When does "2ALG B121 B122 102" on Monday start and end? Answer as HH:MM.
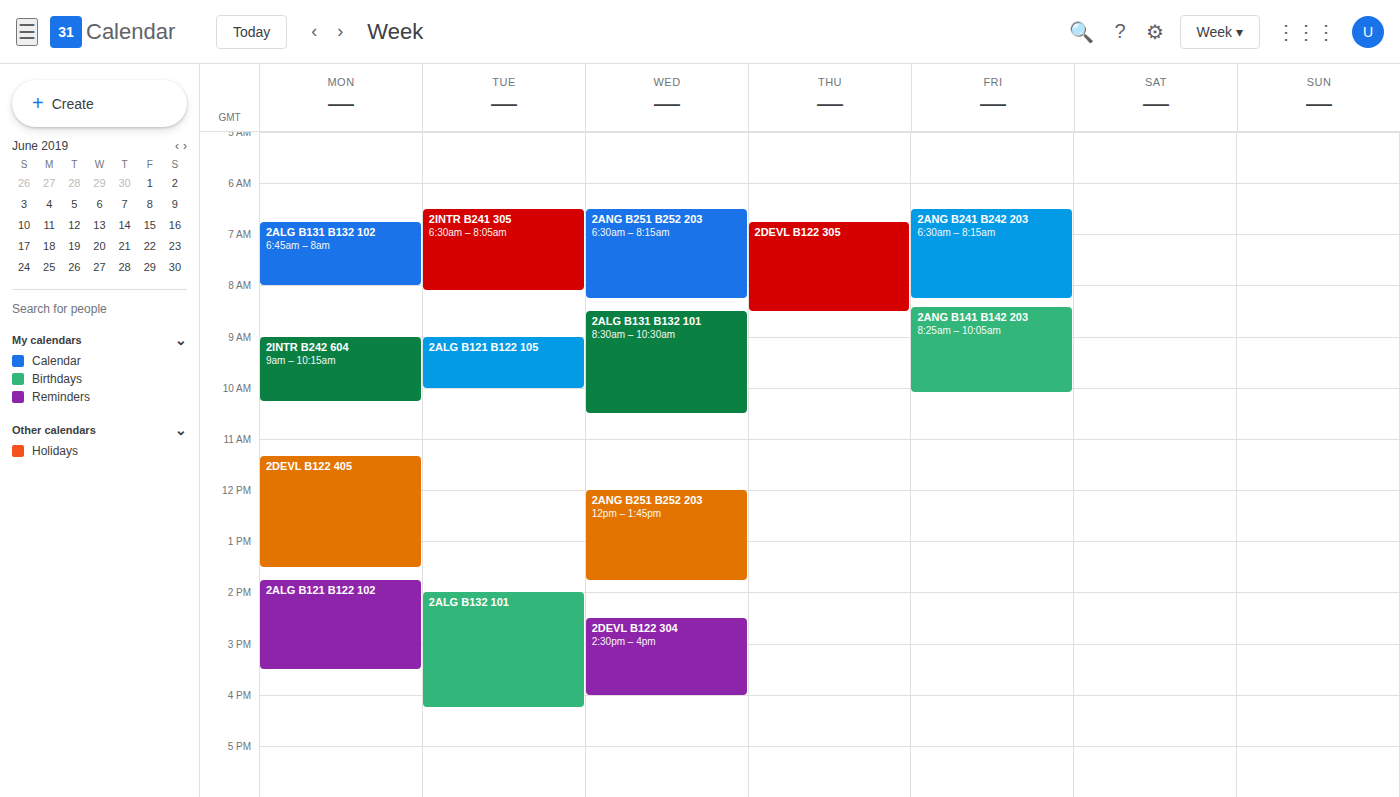
13:45 to 15:30